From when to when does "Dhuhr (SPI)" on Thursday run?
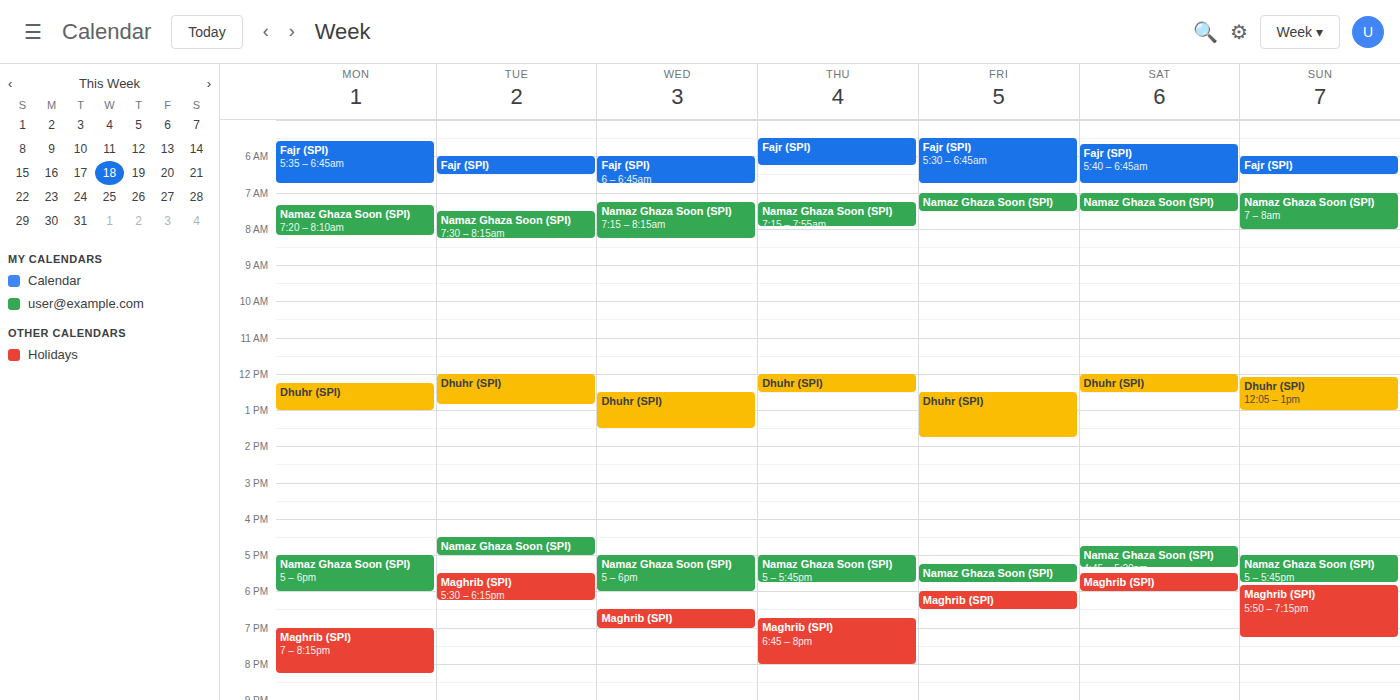
12:00 PM to 12:30 PM